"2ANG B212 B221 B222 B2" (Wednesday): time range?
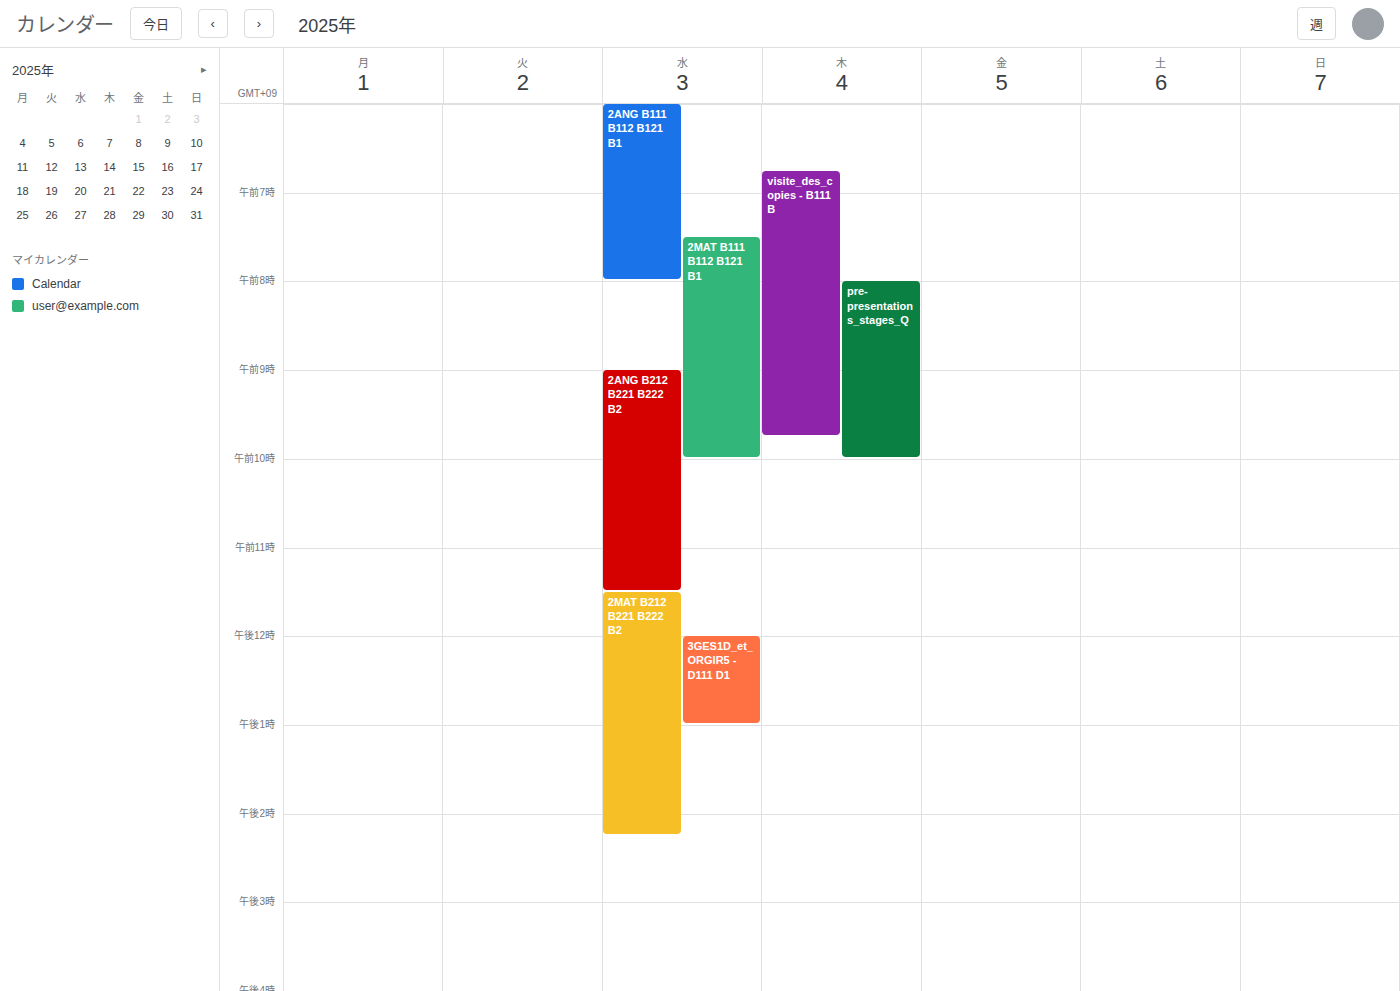
09:00 to 11:30